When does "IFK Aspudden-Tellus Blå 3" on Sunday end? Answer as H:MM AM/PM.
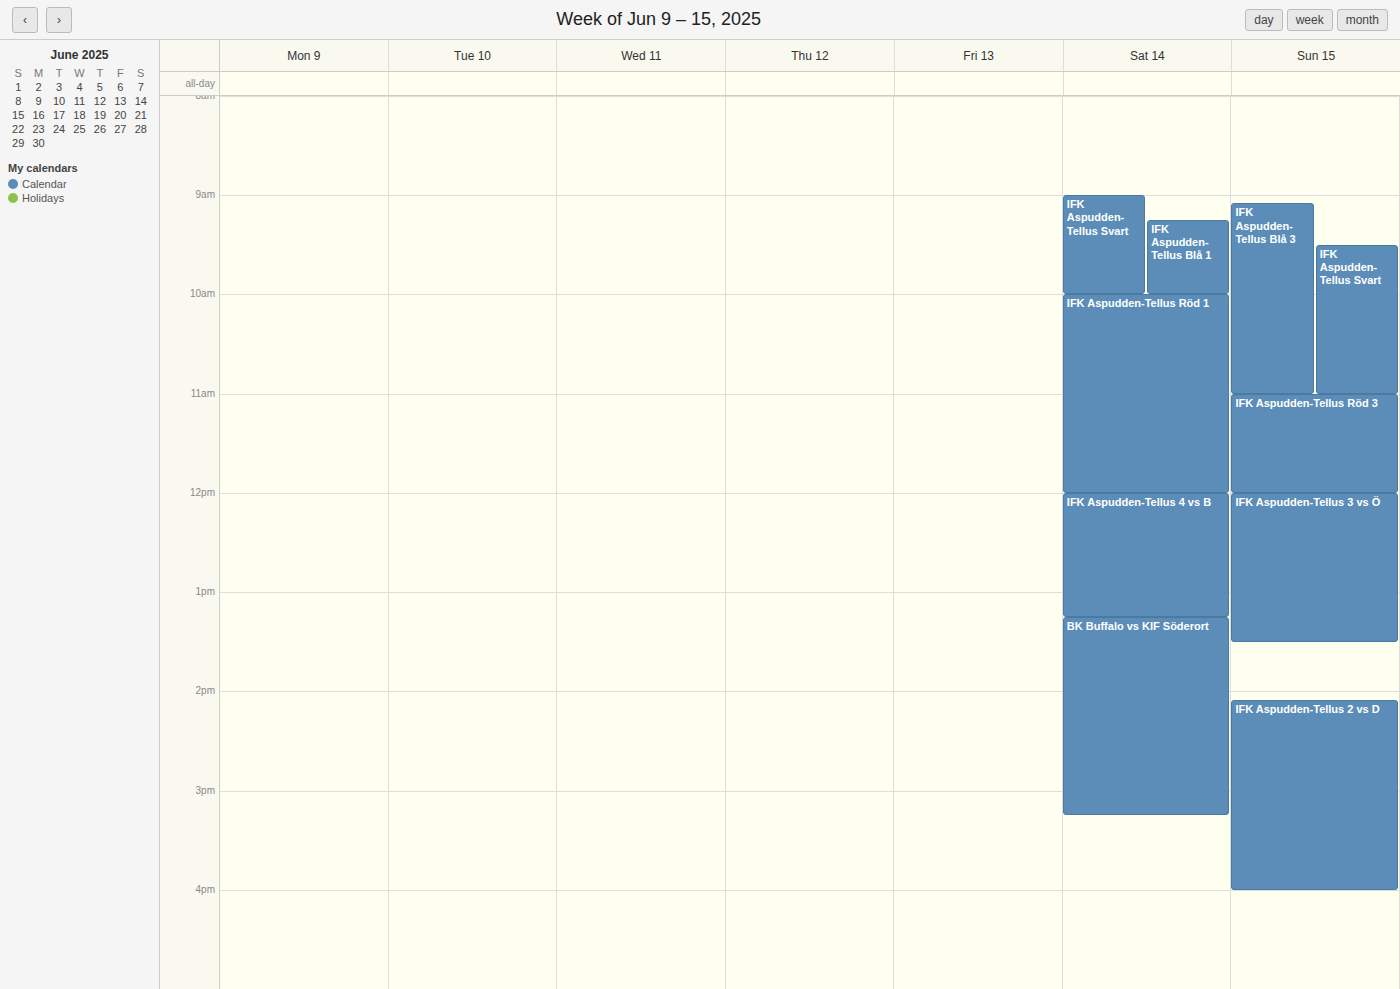
11:00 AM